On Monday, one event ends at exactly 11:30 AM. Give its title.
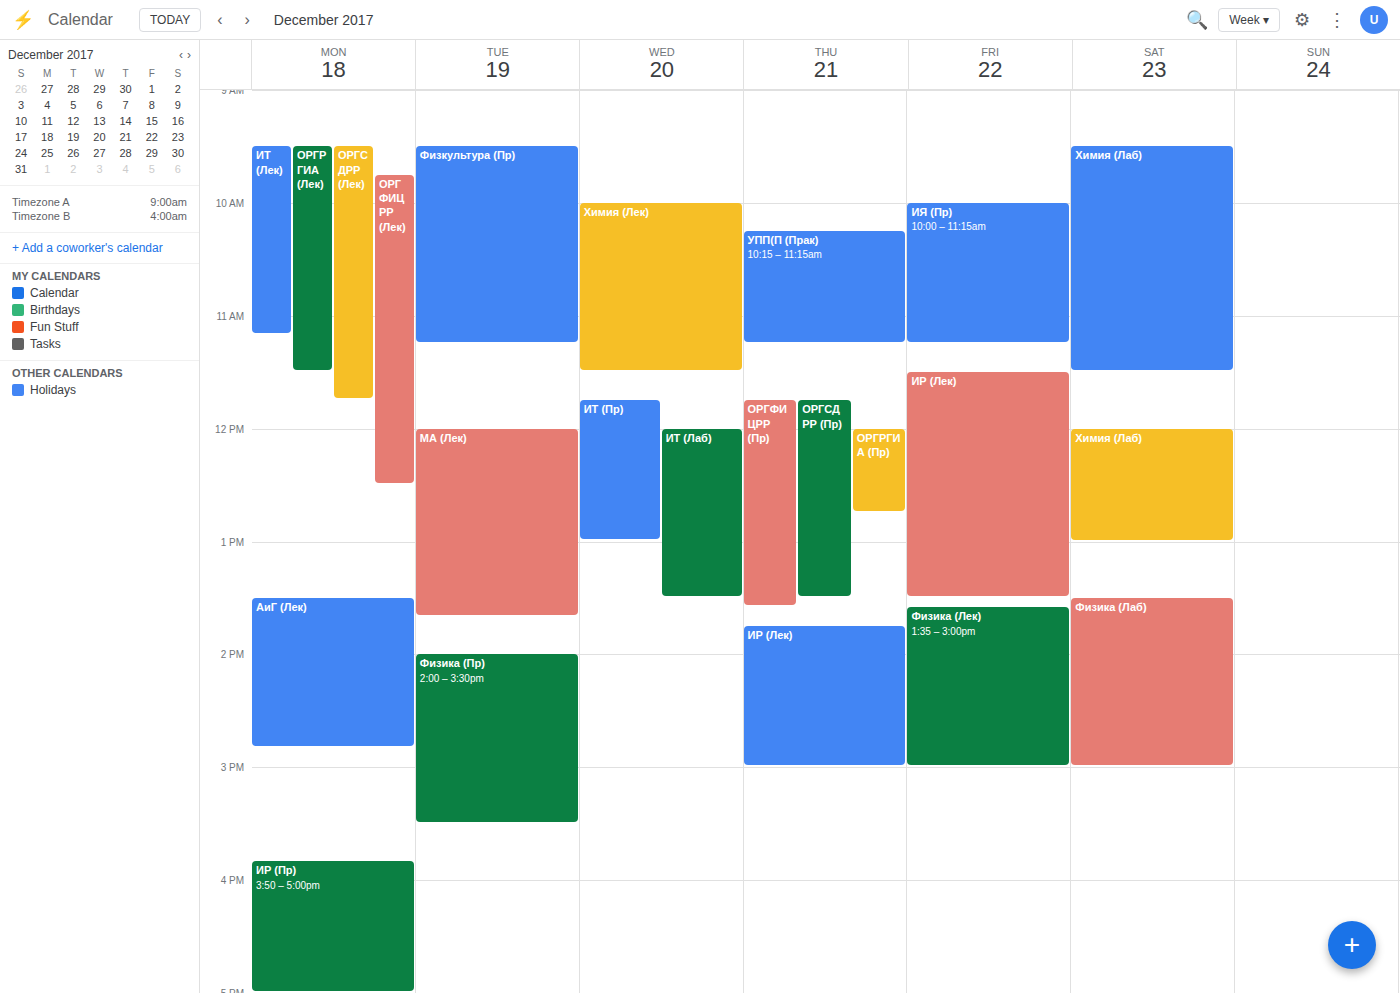
"ОРГРГИА (Лек)"